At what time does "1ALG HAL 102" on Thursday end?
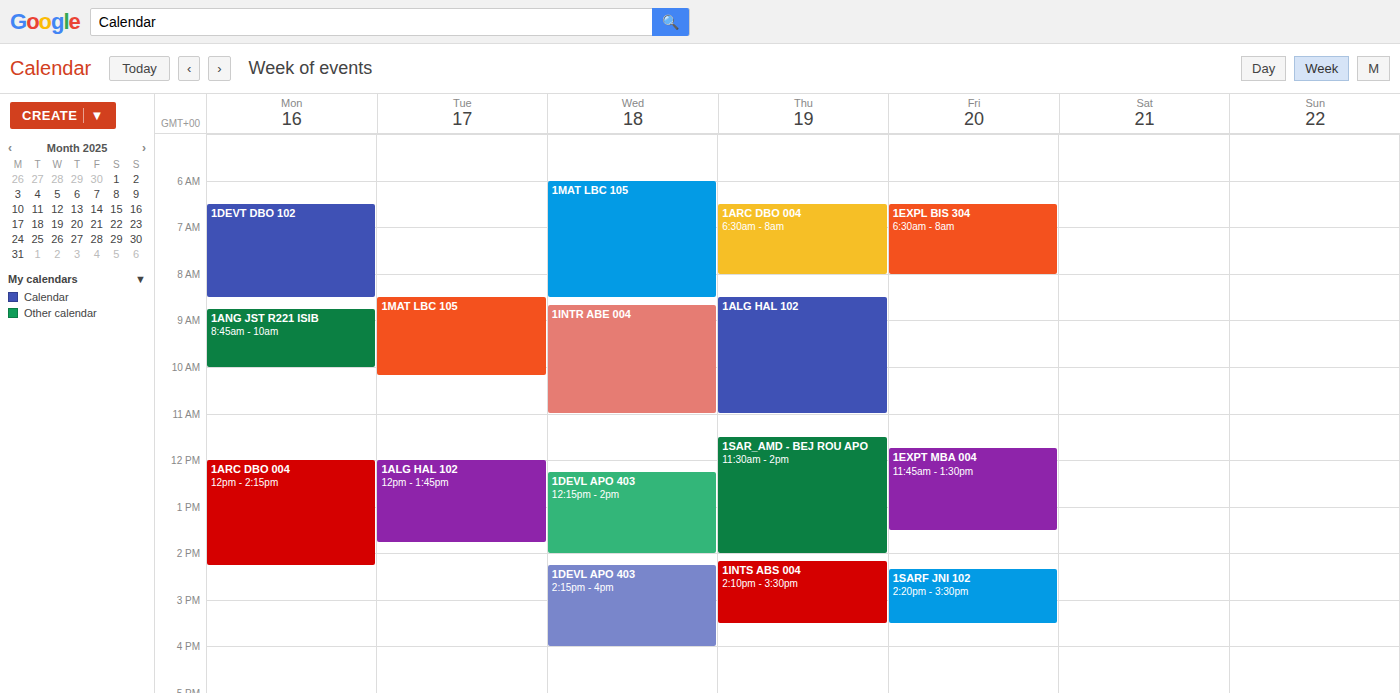
11:00 AM